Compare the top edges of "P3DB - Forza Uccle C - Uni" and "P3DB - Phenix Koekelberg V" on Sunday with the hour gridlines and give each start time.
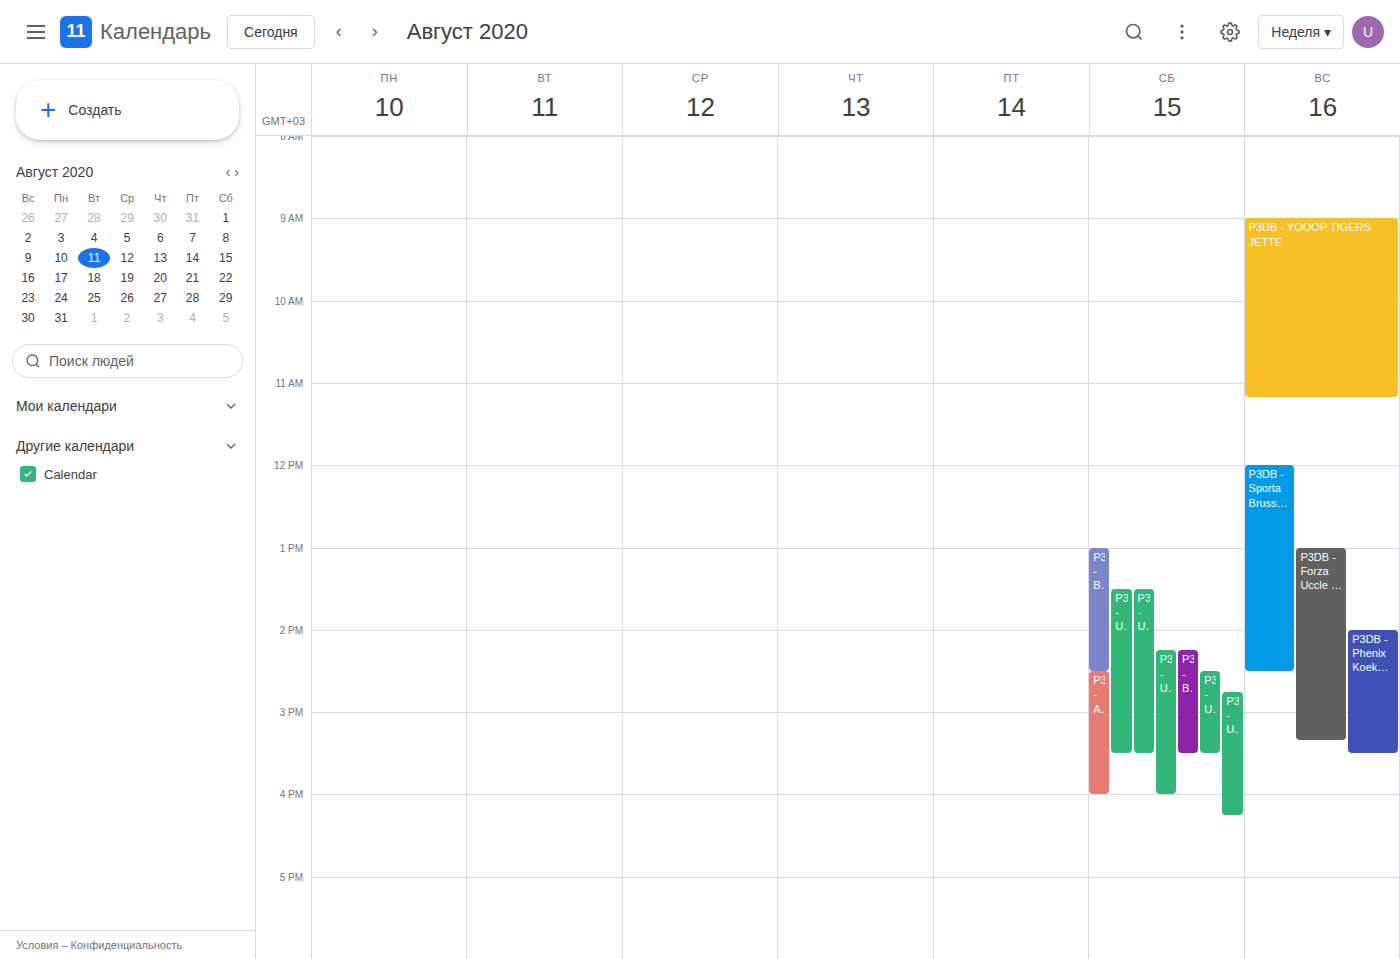
"P3DB - Forza Uccle C - Uni": 13:00, exactly on the 13:00 line. "P3DB - Phenix Koekelberg V": 14:00, exactly on the 14:00 line.